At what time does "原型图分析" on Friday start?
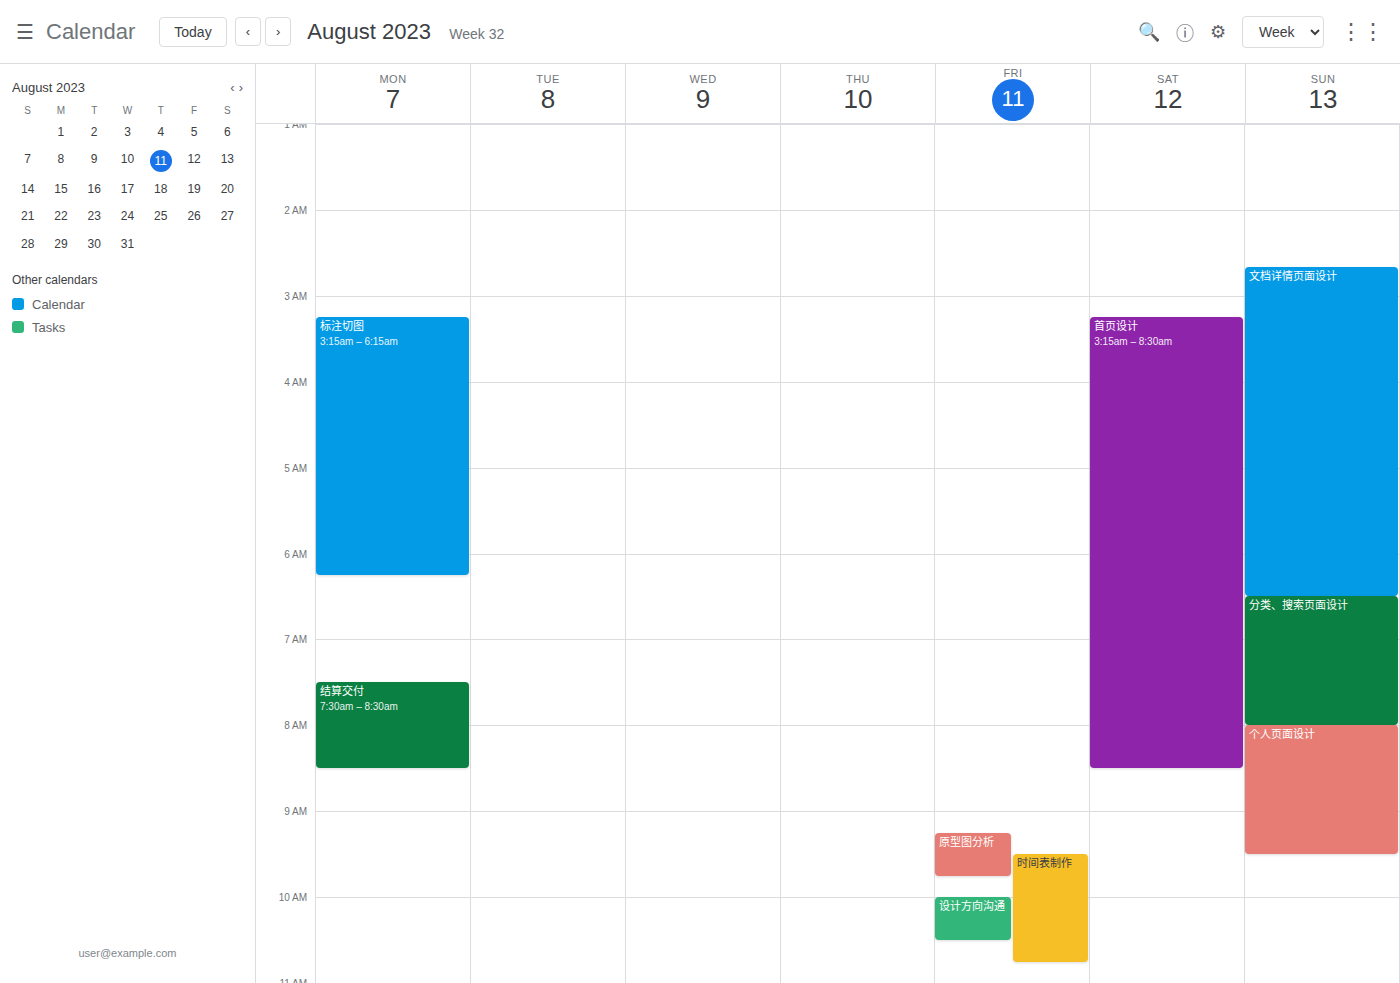
9:15 AM